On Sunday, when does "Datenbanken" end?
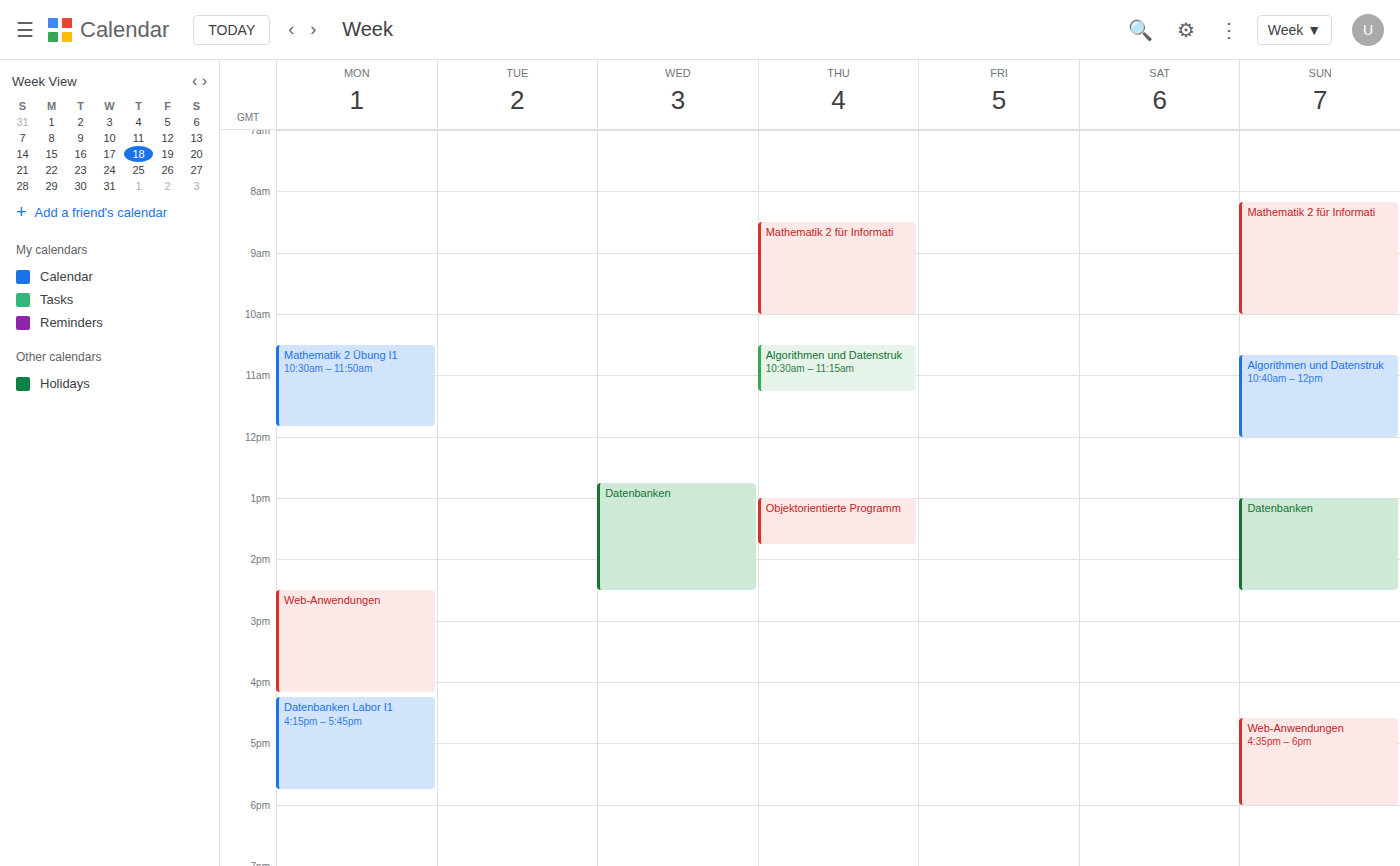
14:30